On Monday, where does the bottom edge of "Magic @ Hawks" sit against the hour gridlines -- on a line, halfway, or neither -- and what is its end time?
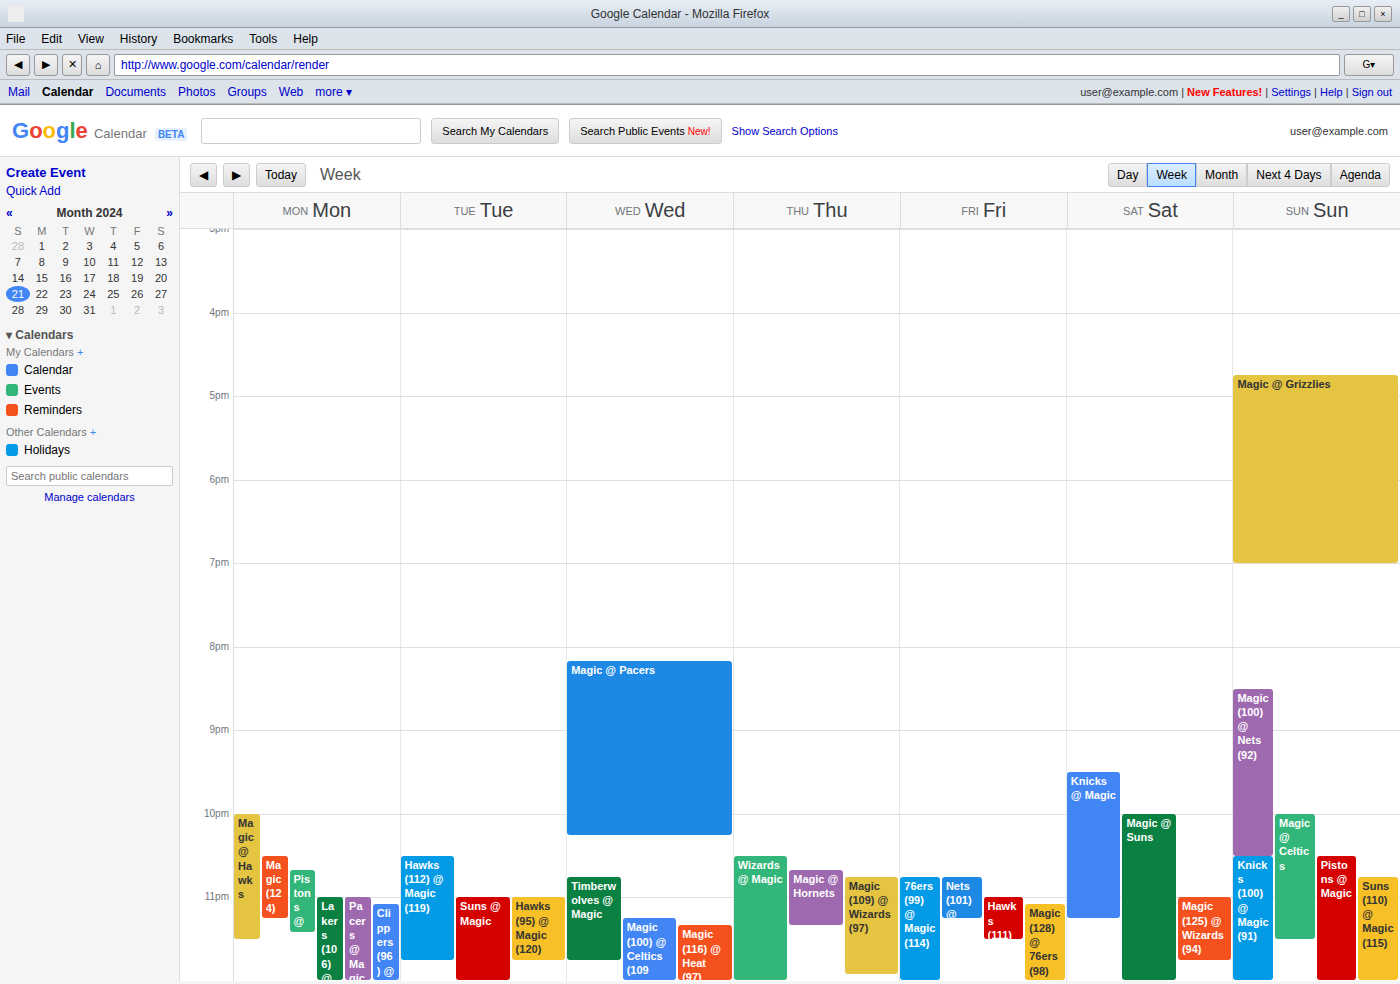
11:30 PM -- halfway between the 11 PM and 12 AM lines.